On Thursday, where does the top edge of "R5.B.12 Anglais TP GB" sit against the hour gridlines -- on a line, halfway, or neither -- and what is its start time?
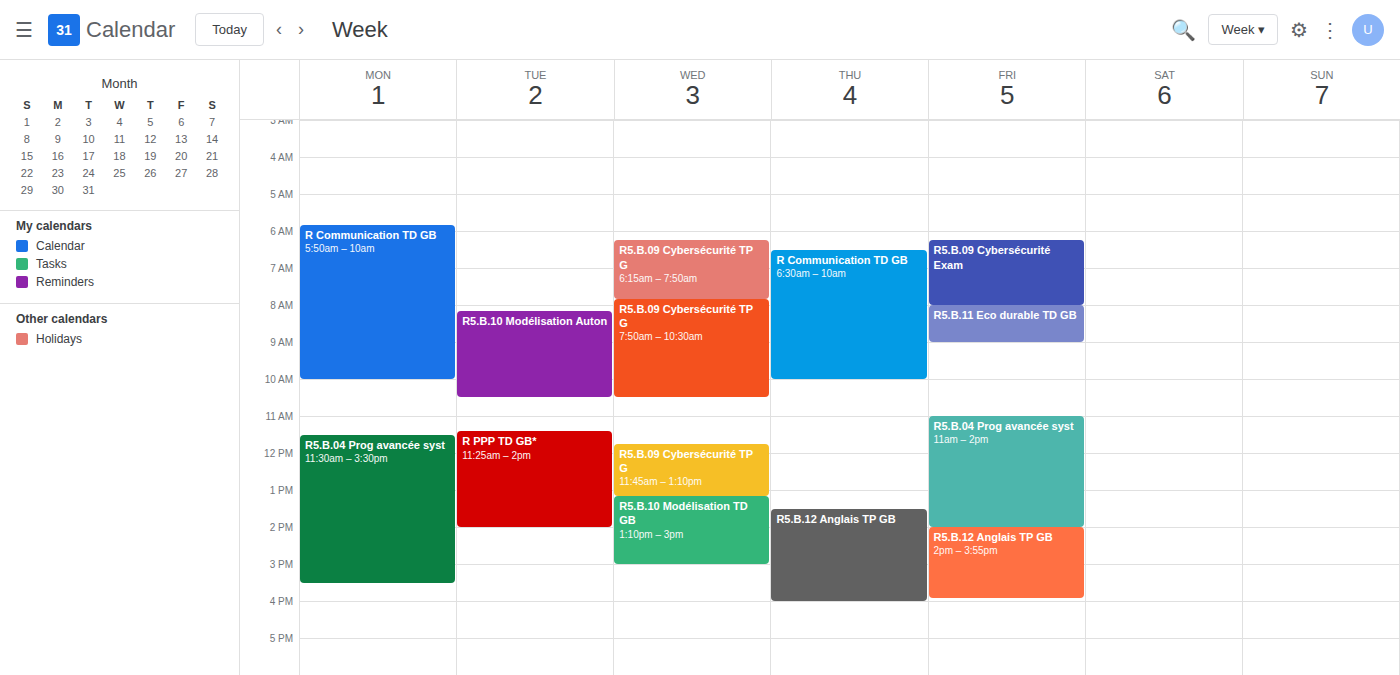
1:30 PM -- halfway between the 1 PM and 2 PM lines.